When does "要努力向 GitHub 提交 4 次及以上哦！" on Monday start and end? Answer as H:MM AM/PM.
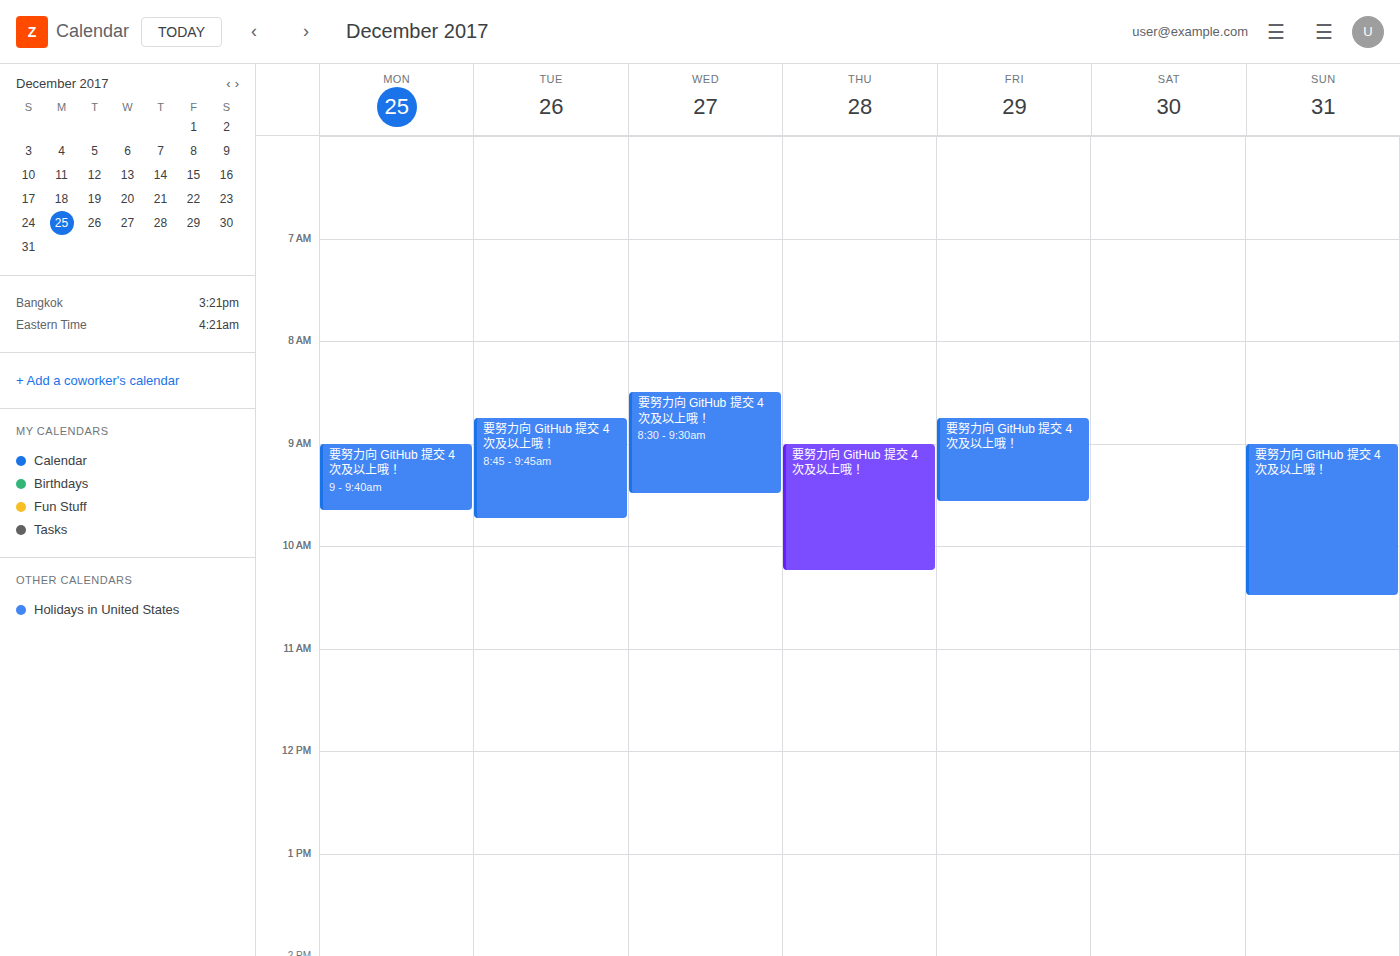
9:00 AM to 9:40 AM